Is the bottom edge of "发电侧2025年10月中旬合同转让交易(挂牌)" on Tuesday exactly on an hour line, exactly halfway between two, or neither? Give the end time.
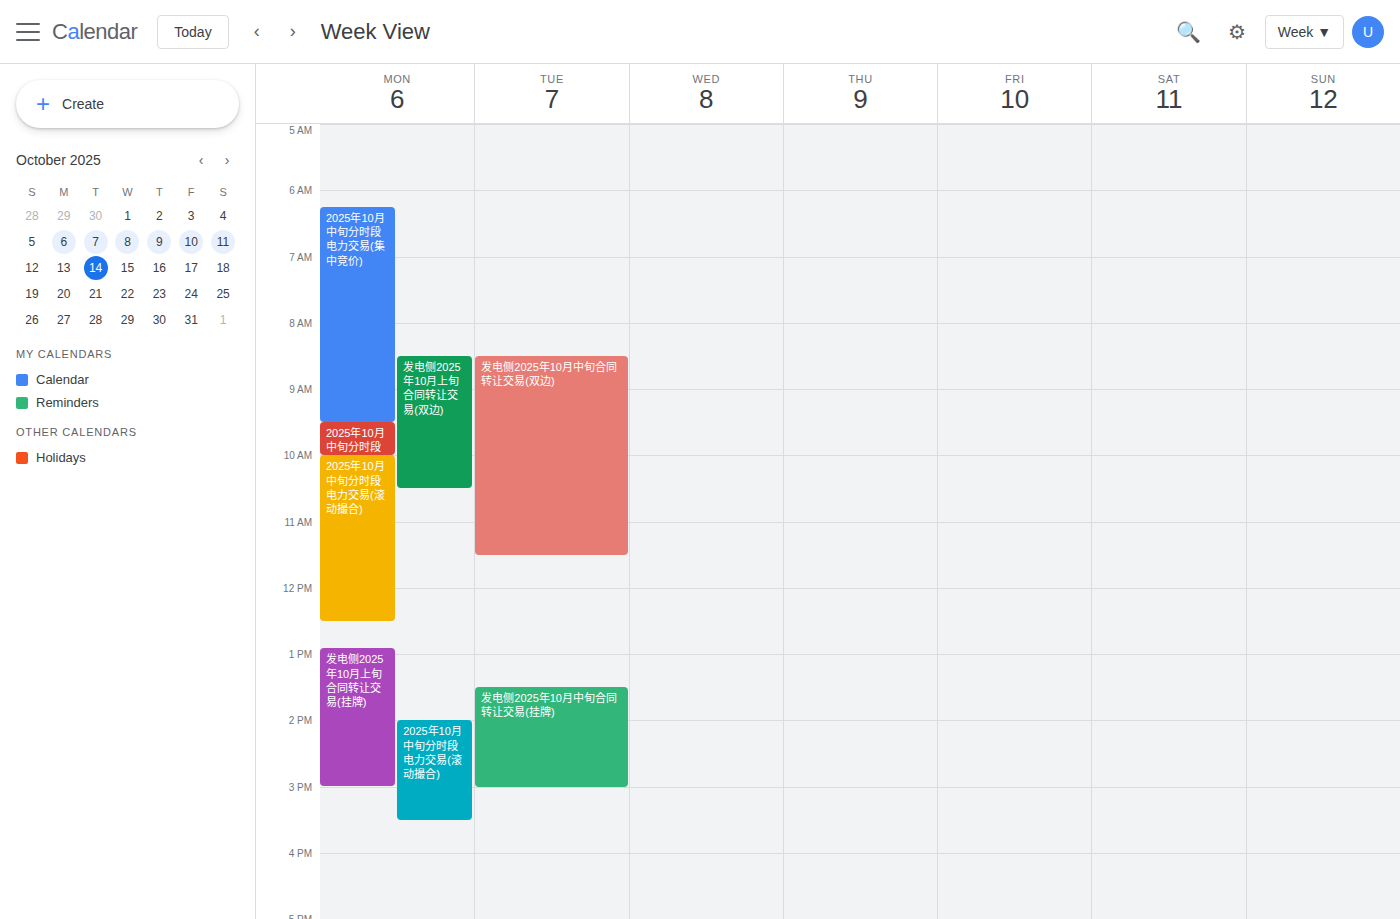
3:00 PM -- exactly on the 3 PM line.